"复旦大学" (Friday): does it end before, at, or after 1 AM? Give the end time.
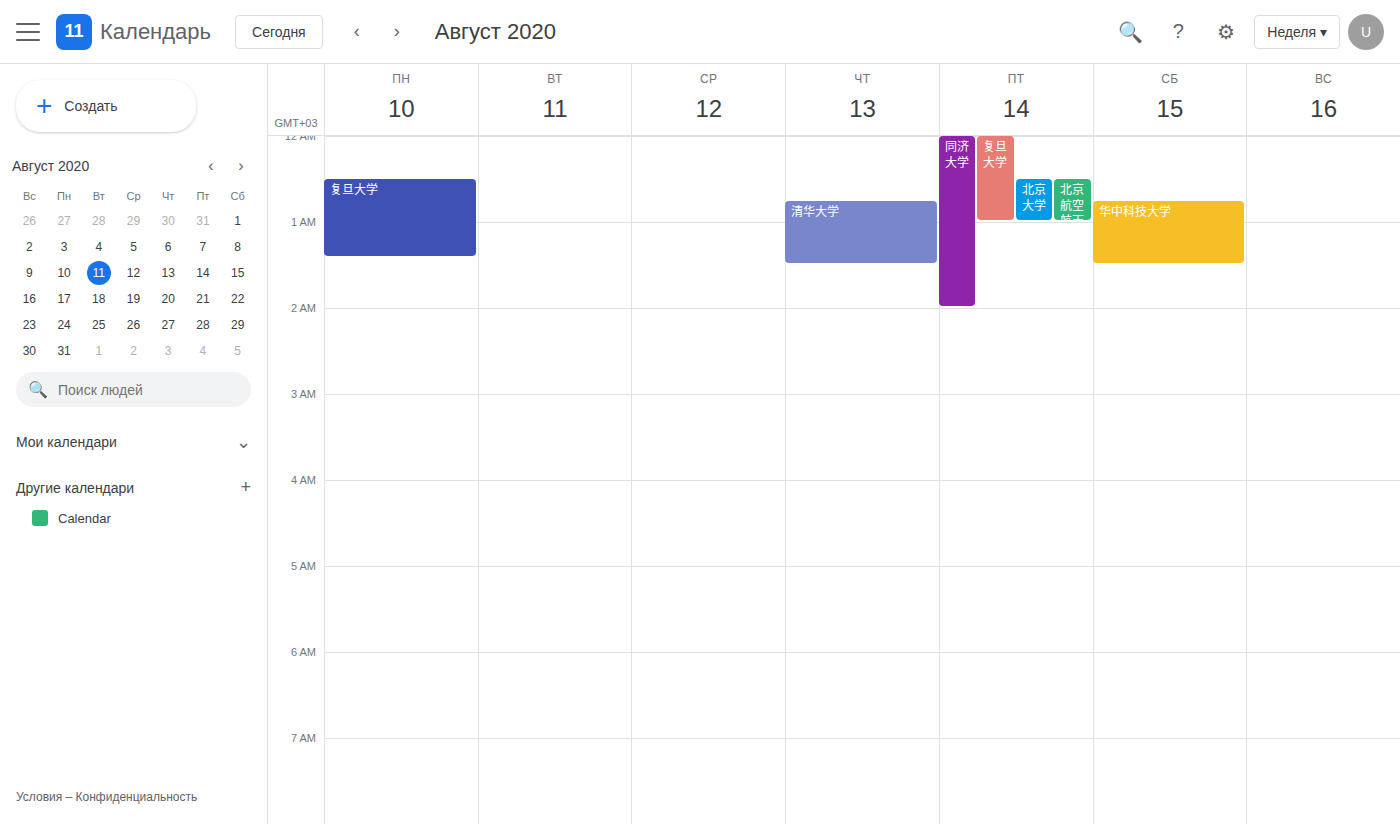
1:00 AM -- exactly at 1 AM, on the 1 AM line.